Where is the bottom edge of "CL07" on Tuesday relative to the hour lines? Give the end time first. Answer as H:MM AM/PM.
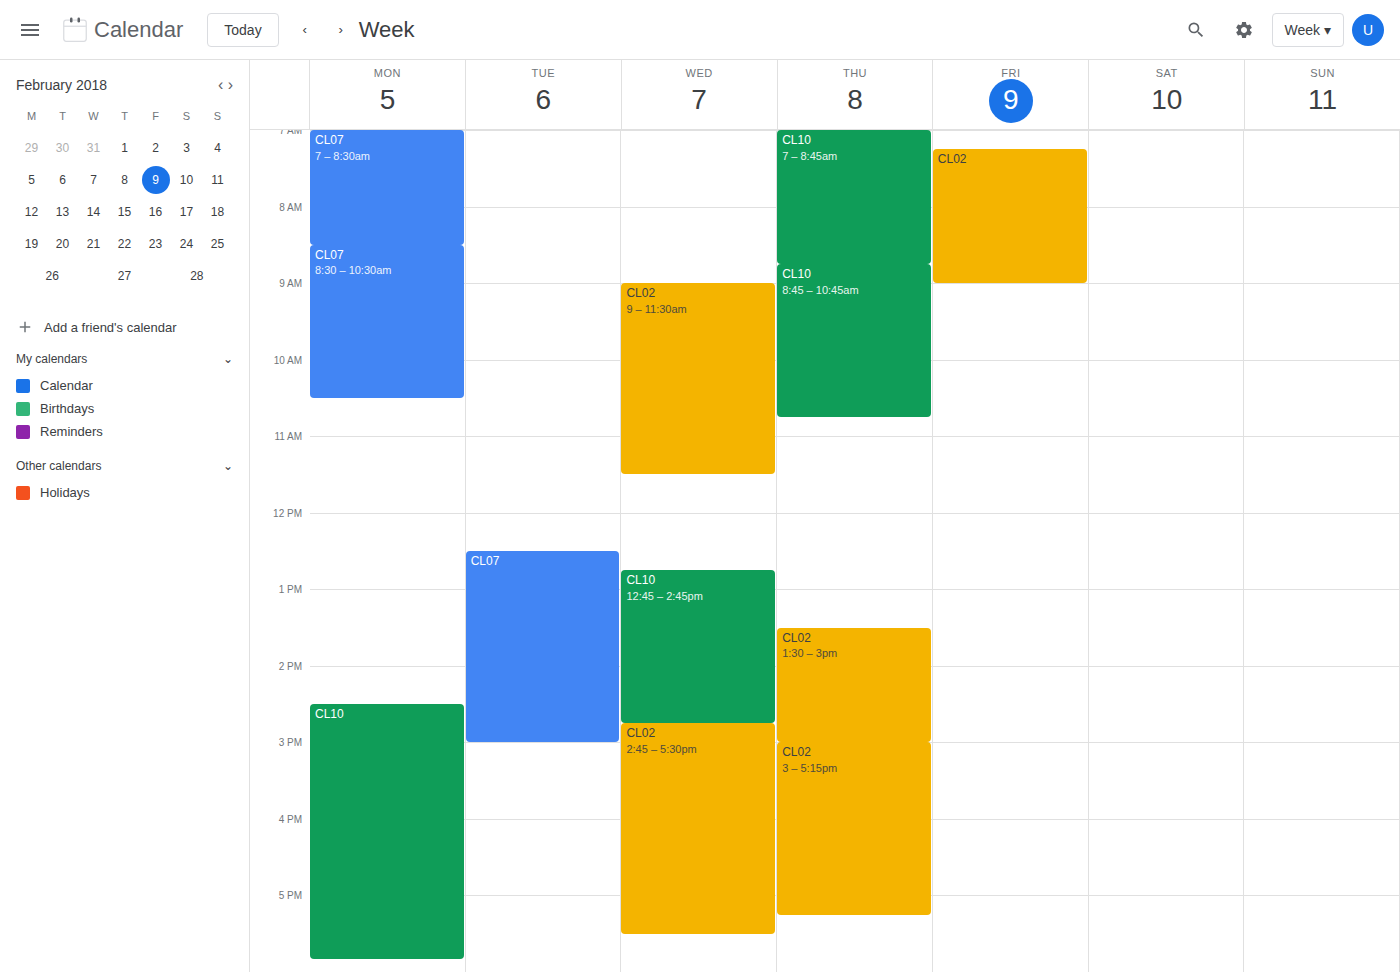
3:00 PM -- exactly on the 3 PM line.